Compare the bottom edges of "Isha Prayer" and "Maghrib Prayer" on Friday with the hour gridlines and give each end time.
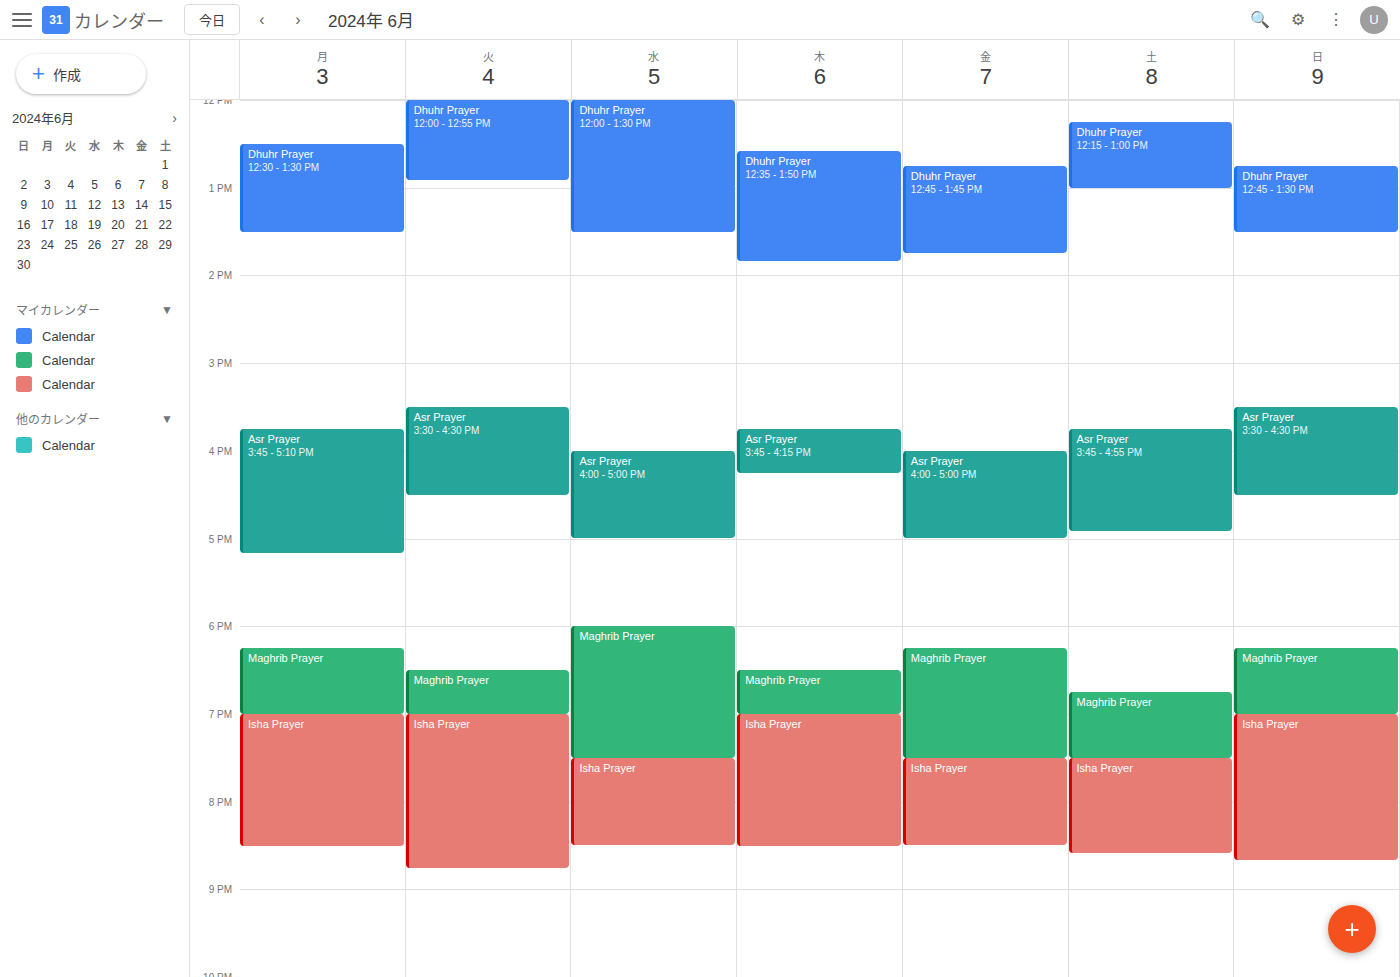
"Isha Prayer": 8:30 PM, halfway between the 8 PM and 9 PM lines. "Maghrib Prayer": 7:30 PM, halfway between the 7 PM and 8 PM lines.